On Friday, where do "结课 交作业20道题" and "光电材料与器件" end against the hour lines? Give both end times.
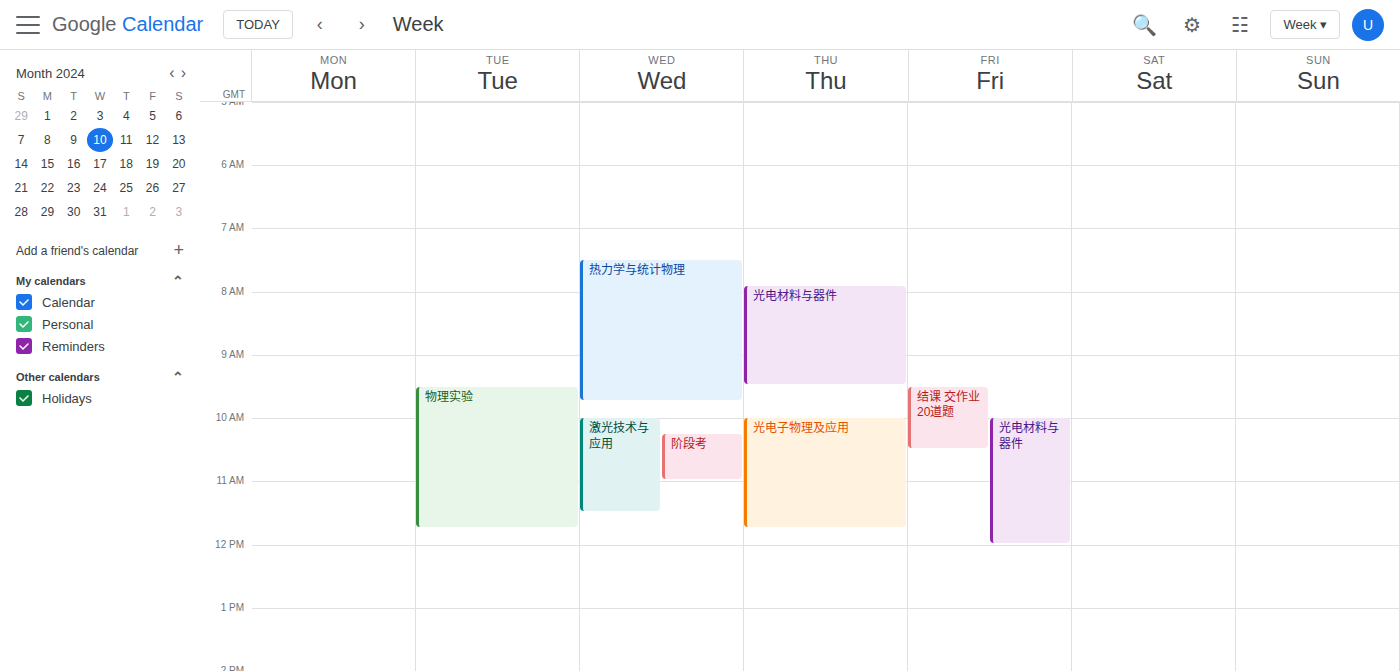
"结课 交作业20道题": 10:30, halfway between the 10:00 and 11:00 lines. "光电材料与器件": 12:00, exactly on the 12:00 line.